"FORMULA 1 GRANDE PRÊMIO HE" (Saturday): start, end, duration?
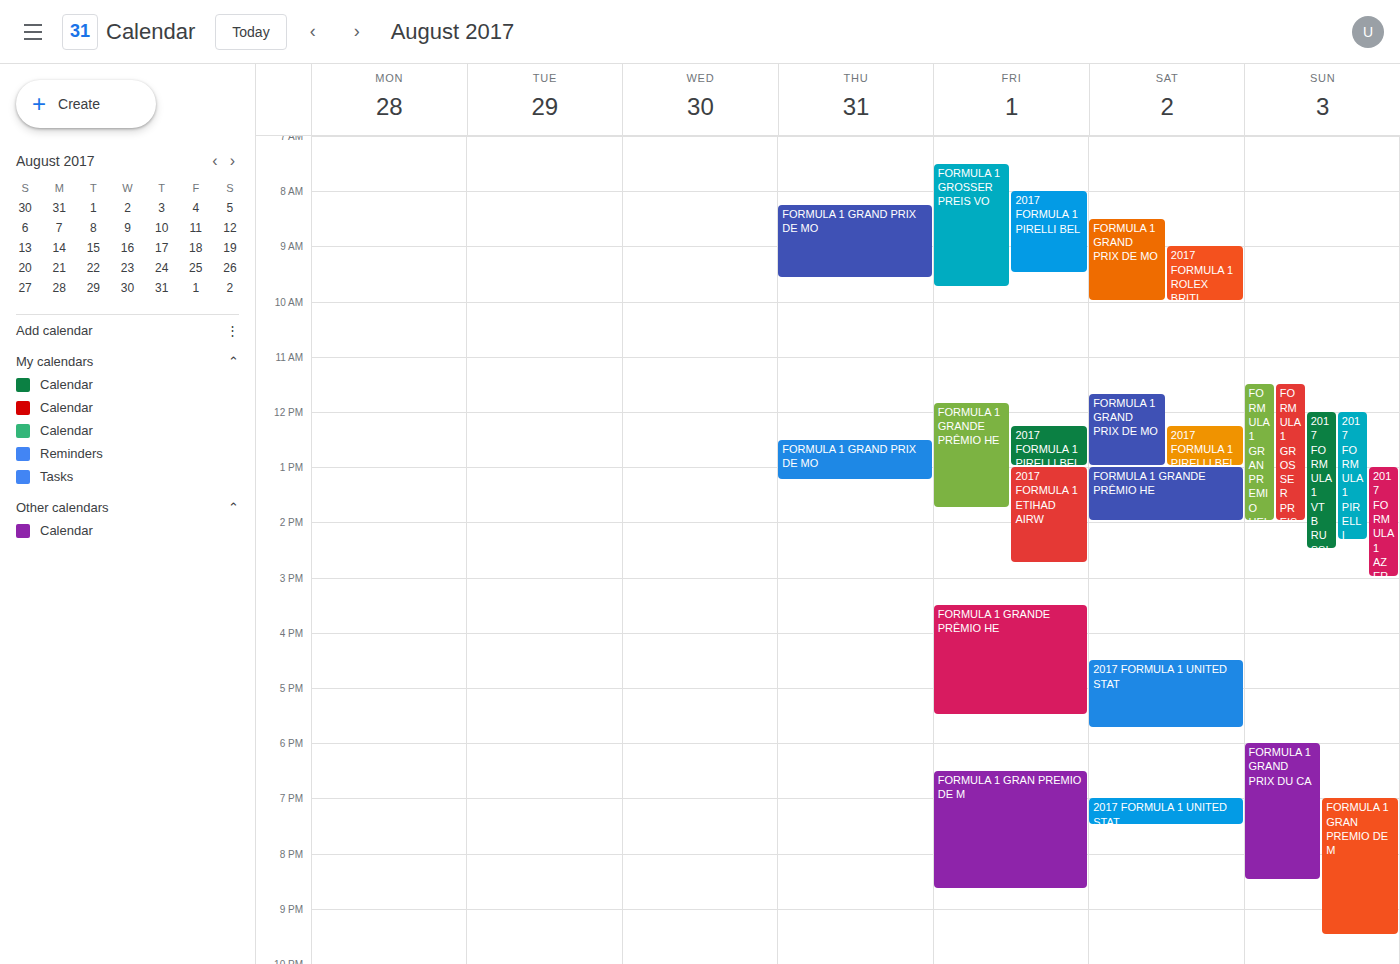
1:00 PM to 2:00 PM, 1 hour